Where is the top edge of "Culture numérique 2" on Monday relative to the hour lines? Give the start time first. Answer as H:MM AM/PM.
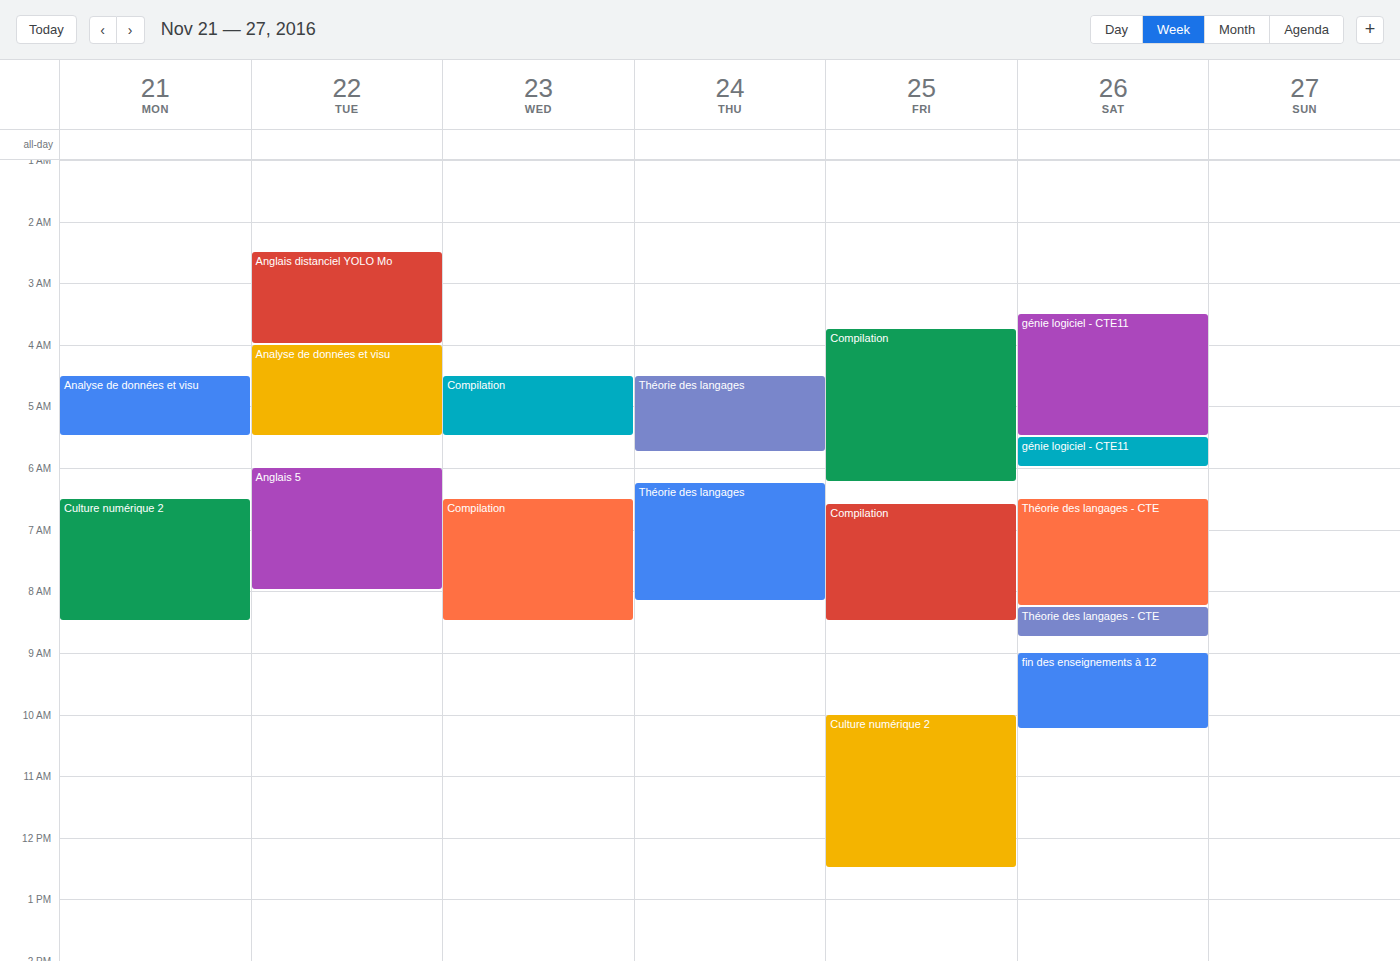
6:30 AM -- halfway between the 6 AM and 7 AM lines.